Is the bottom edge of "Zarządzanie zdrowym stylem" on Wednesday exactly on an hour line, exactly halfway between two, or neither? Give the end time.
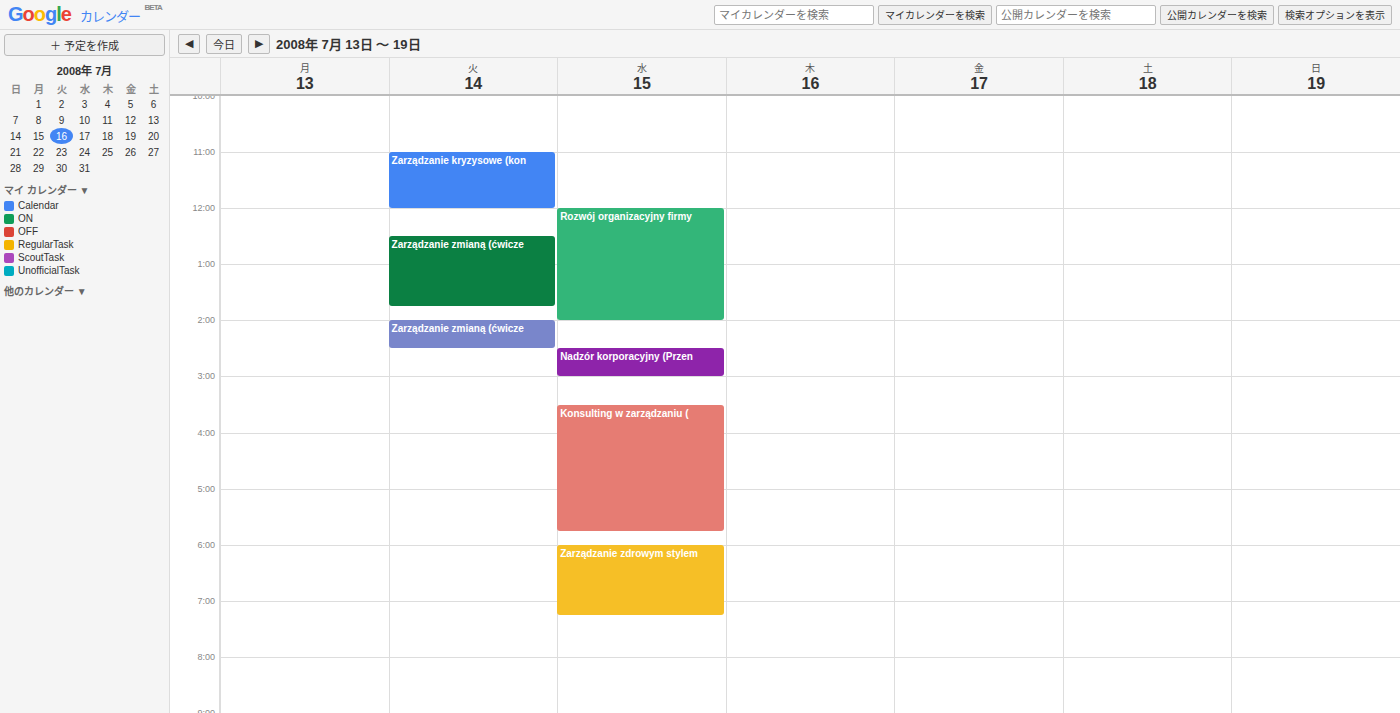
7:15 PM -- neither: a quarter of the way from the 7 PM line to the 8 PM line.